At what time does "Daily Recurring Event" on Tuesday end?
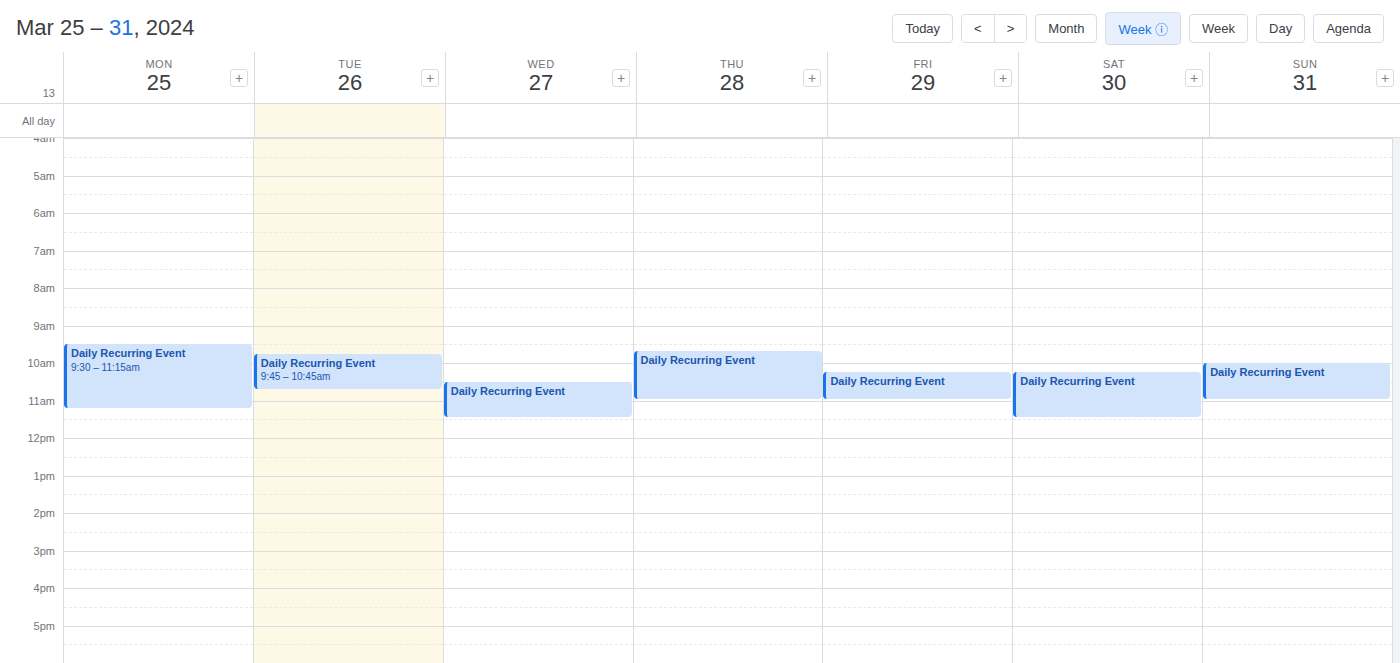
10:45 AM